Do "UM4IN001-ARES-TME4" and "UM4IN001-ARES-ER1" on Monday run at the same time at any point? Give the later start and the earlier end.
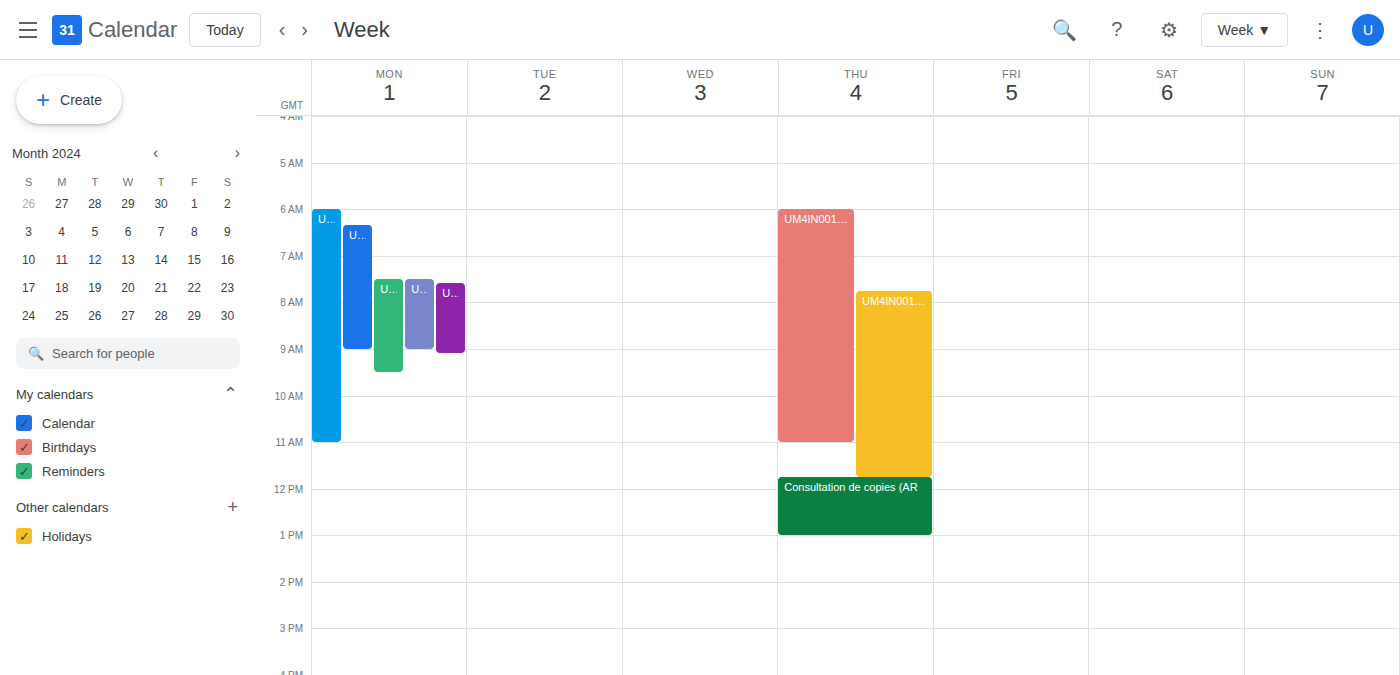
"UM4IN001-ARES-ER1" runs 7:30 AM to 9:00 AM, inside "UM4IN001-ARES-TME4" -- they overlap.